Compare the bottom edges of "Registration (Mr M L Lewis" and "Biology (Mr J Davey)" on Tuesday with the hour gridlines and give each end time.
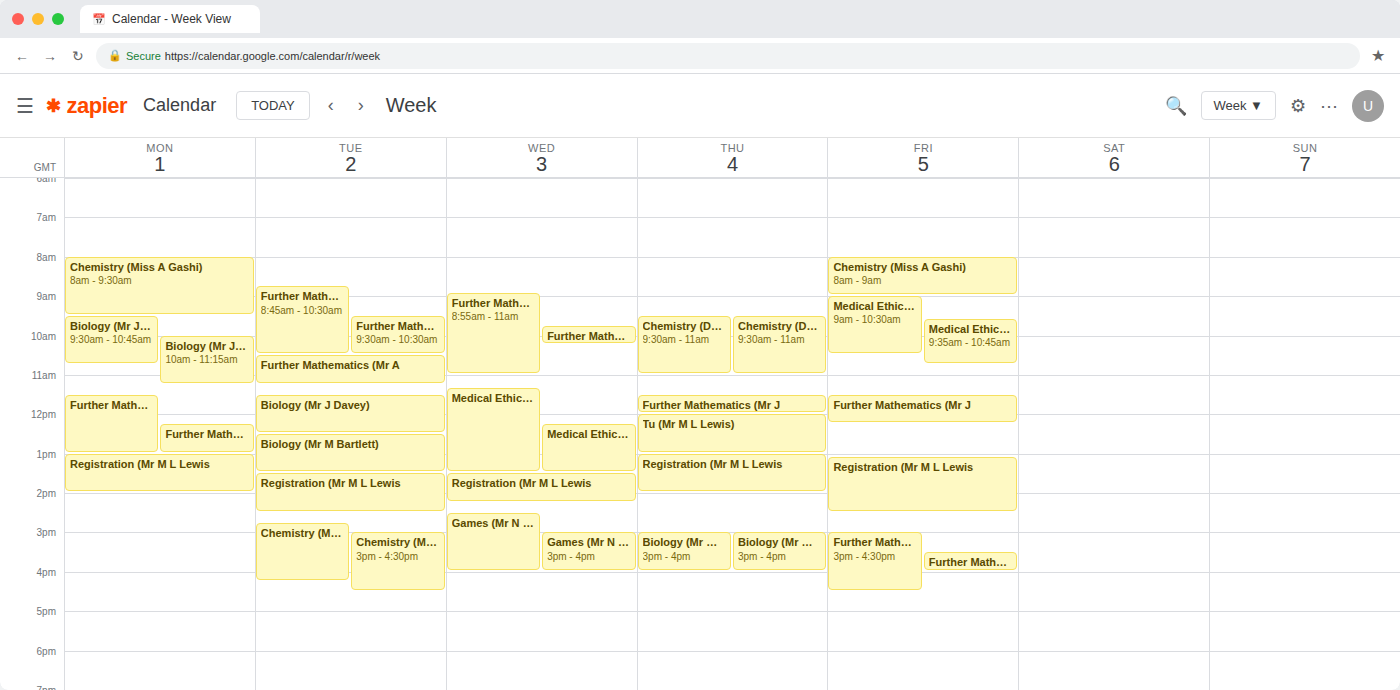
"Registration (Mr M L Lewis": 2:30 PM, halfway between the 2 PM and 3 PM lines. "Biology (Mr J Davey)": 12:30 PM, halfway between the 12 PM and 1 PM lines.